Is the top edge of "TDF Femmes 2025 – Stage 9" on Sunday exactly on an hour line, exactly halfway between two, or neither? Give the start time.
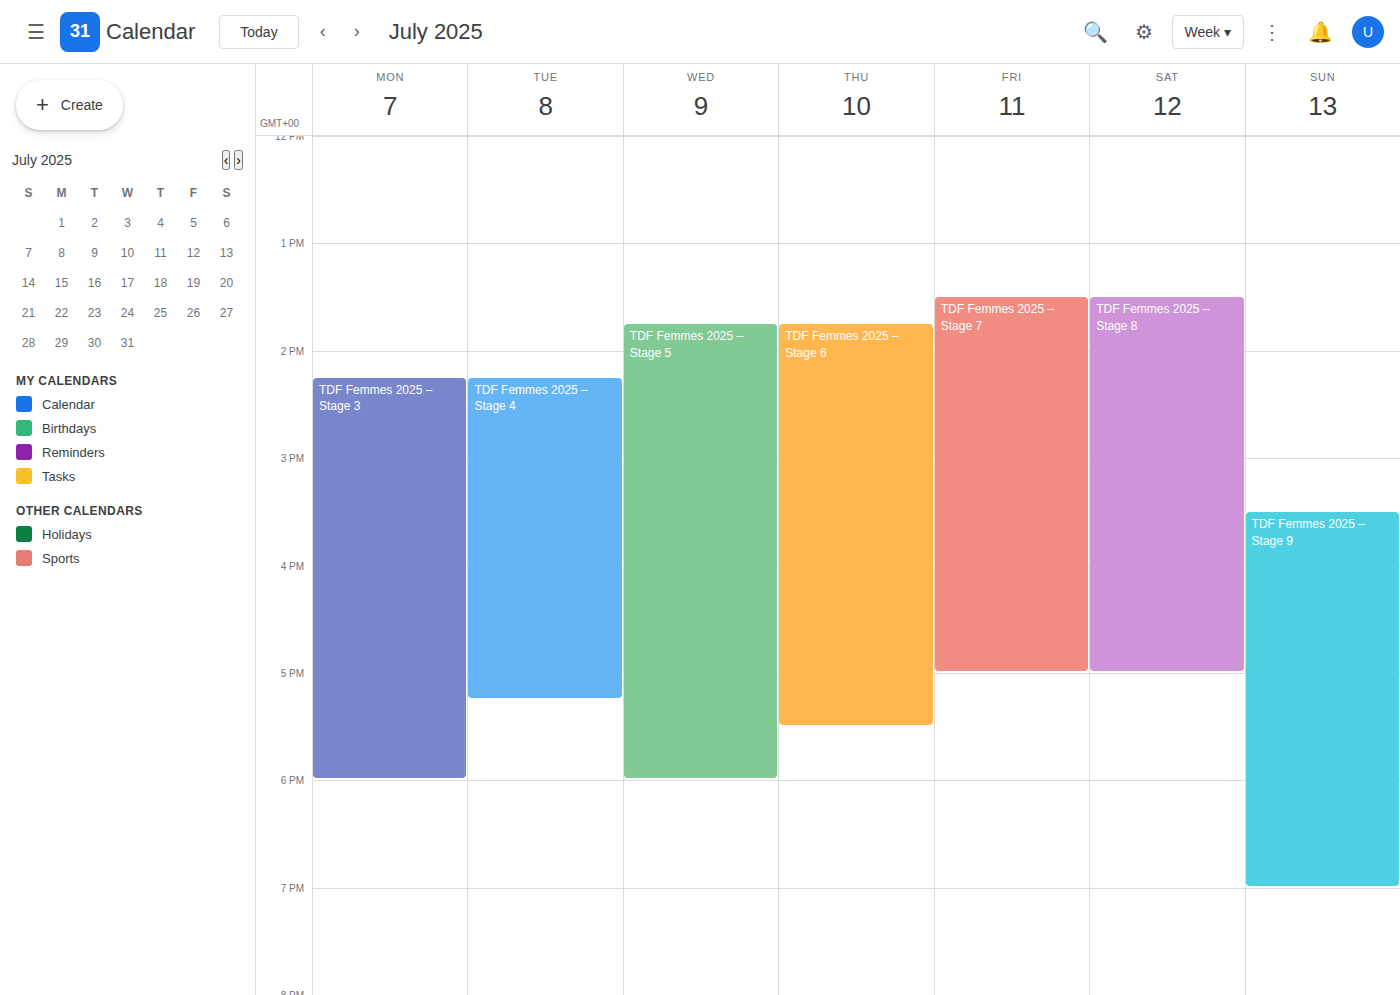
3:30 PM -- halfway between the 3 PM and 4 PM lines.